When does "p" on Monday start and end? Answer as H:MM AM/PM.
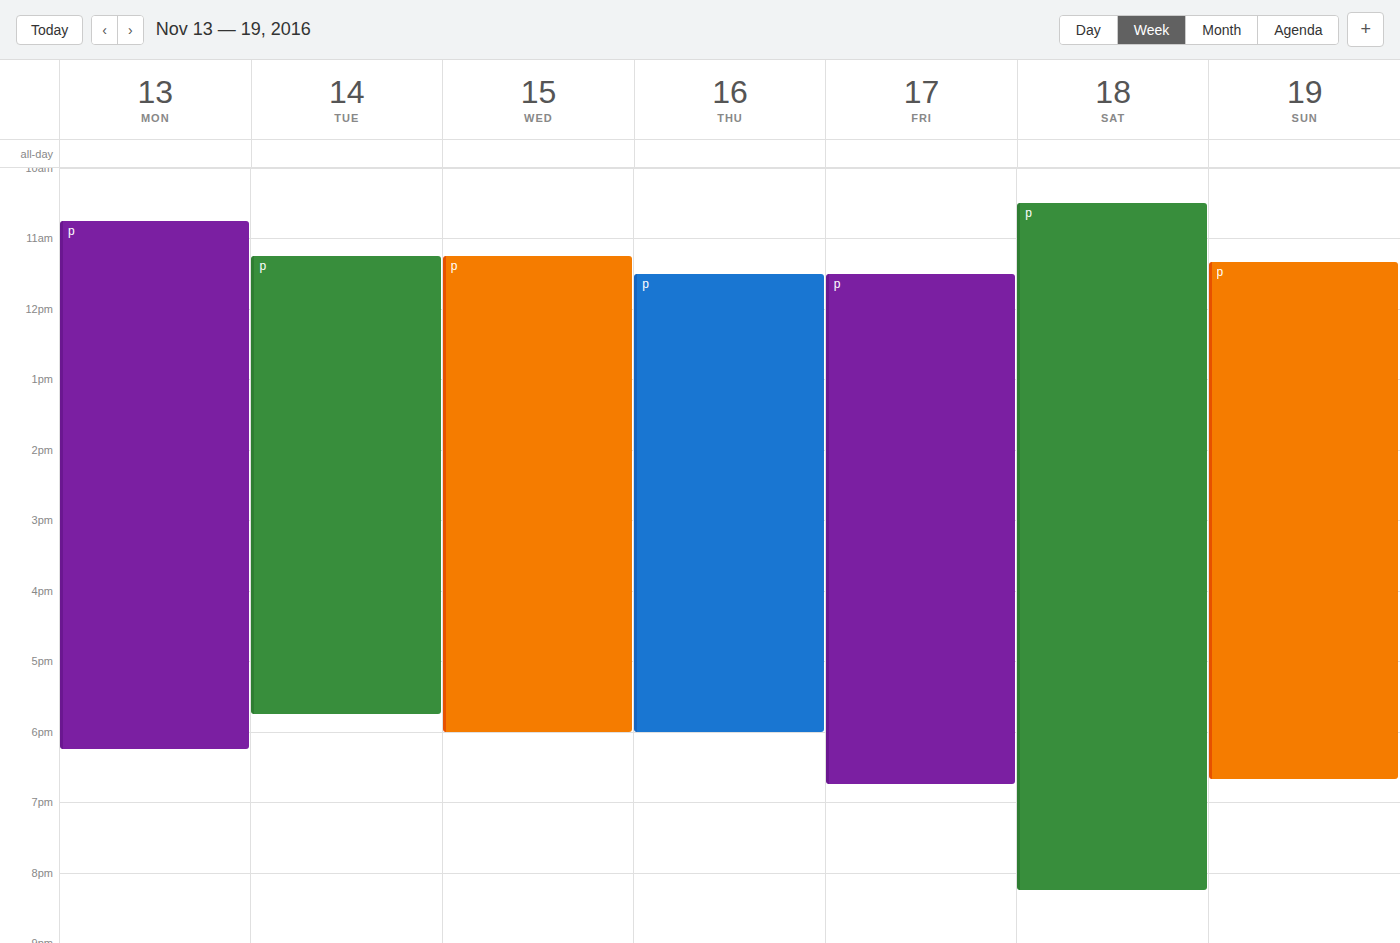
10:45 AM to 6:15 PM